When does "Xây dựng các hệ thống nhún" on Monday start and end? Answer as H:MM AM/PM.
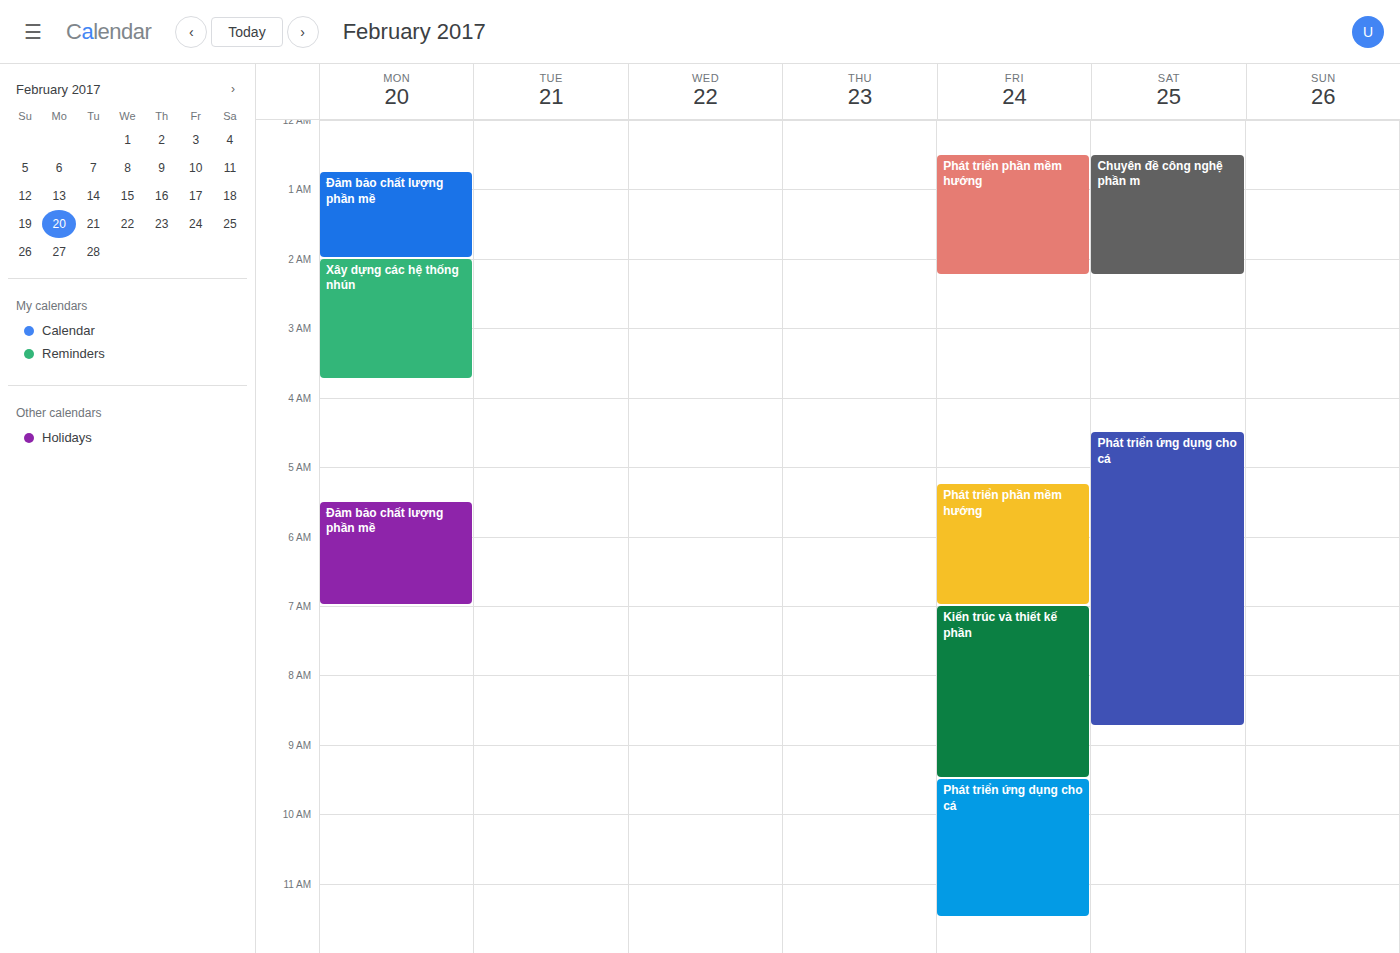
2:00 AM to 3:45 AM